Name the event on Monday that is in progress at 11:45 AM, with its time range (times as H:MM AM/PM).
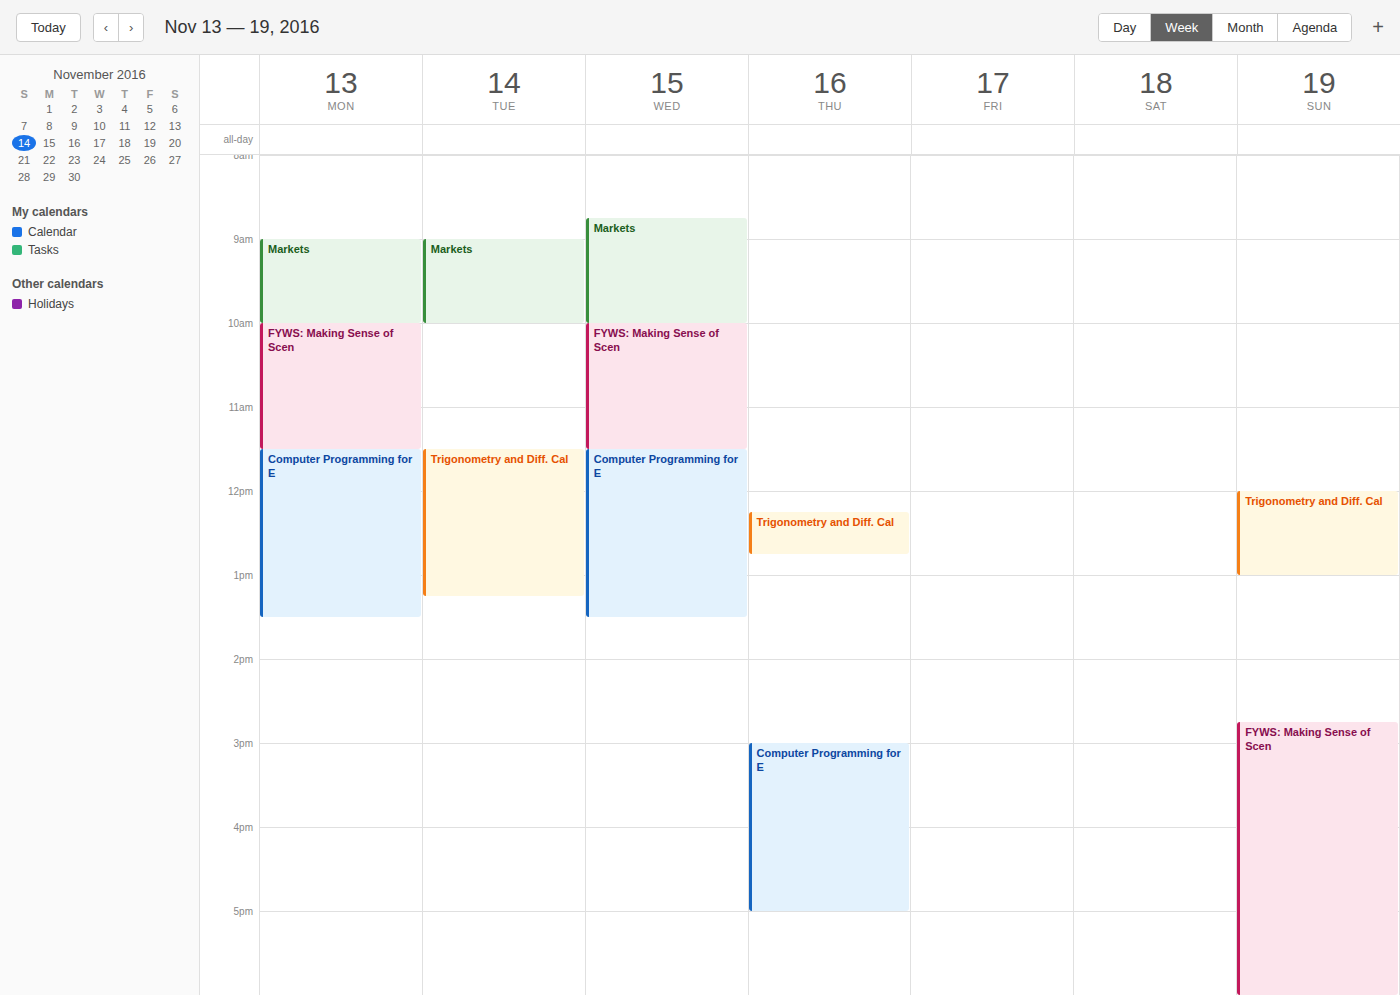
"Computer Programming for E", 11:30 AM to 1:30 PM